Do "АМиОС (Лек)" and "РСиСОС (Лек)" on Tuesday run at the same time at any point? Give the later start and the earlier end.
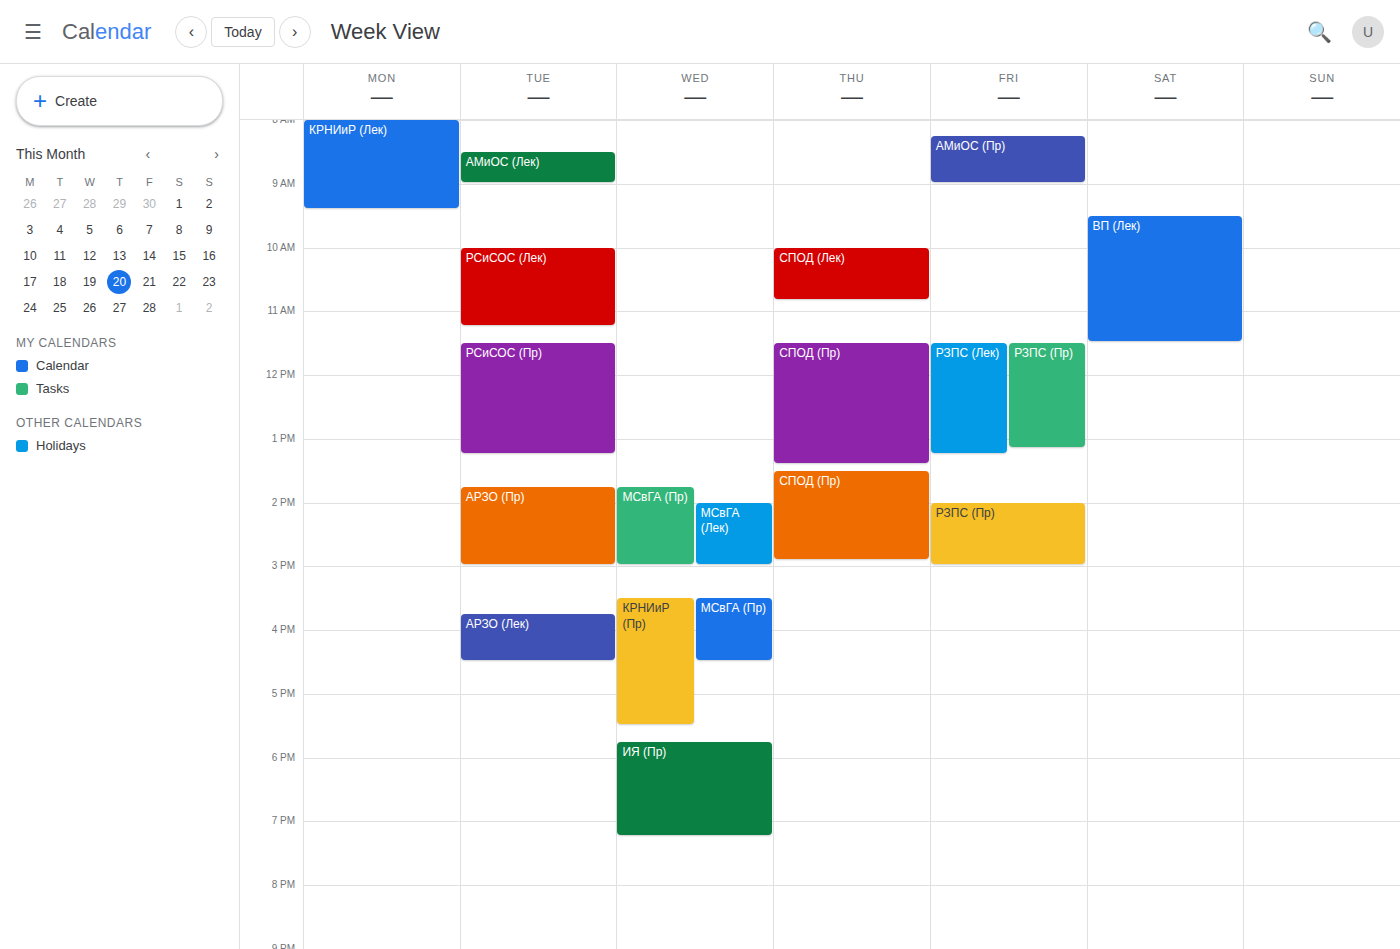
"АМиОС (Лек)" ends at 9:00 AM and "РСиСОС (Лек)" starts at 10:00 AM -- no overlap.